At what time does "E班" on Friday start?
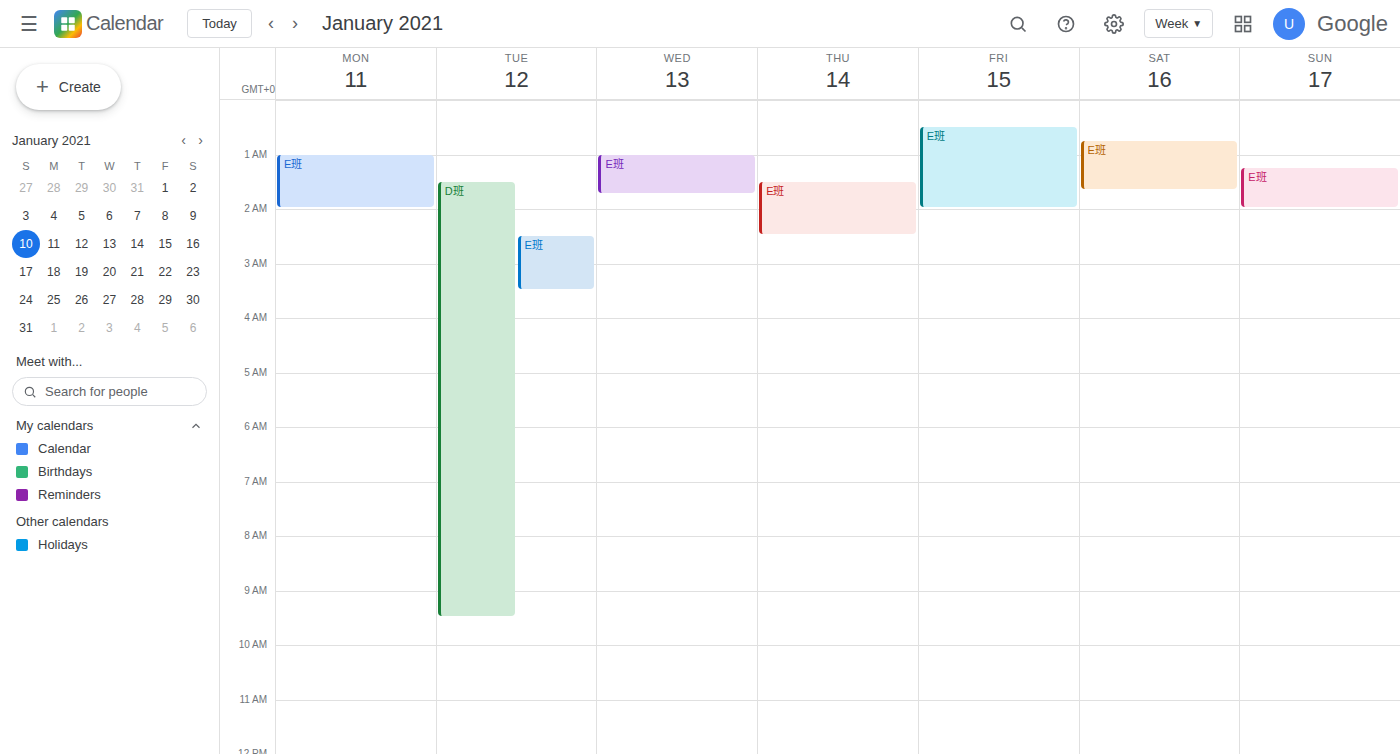
12:30 AM